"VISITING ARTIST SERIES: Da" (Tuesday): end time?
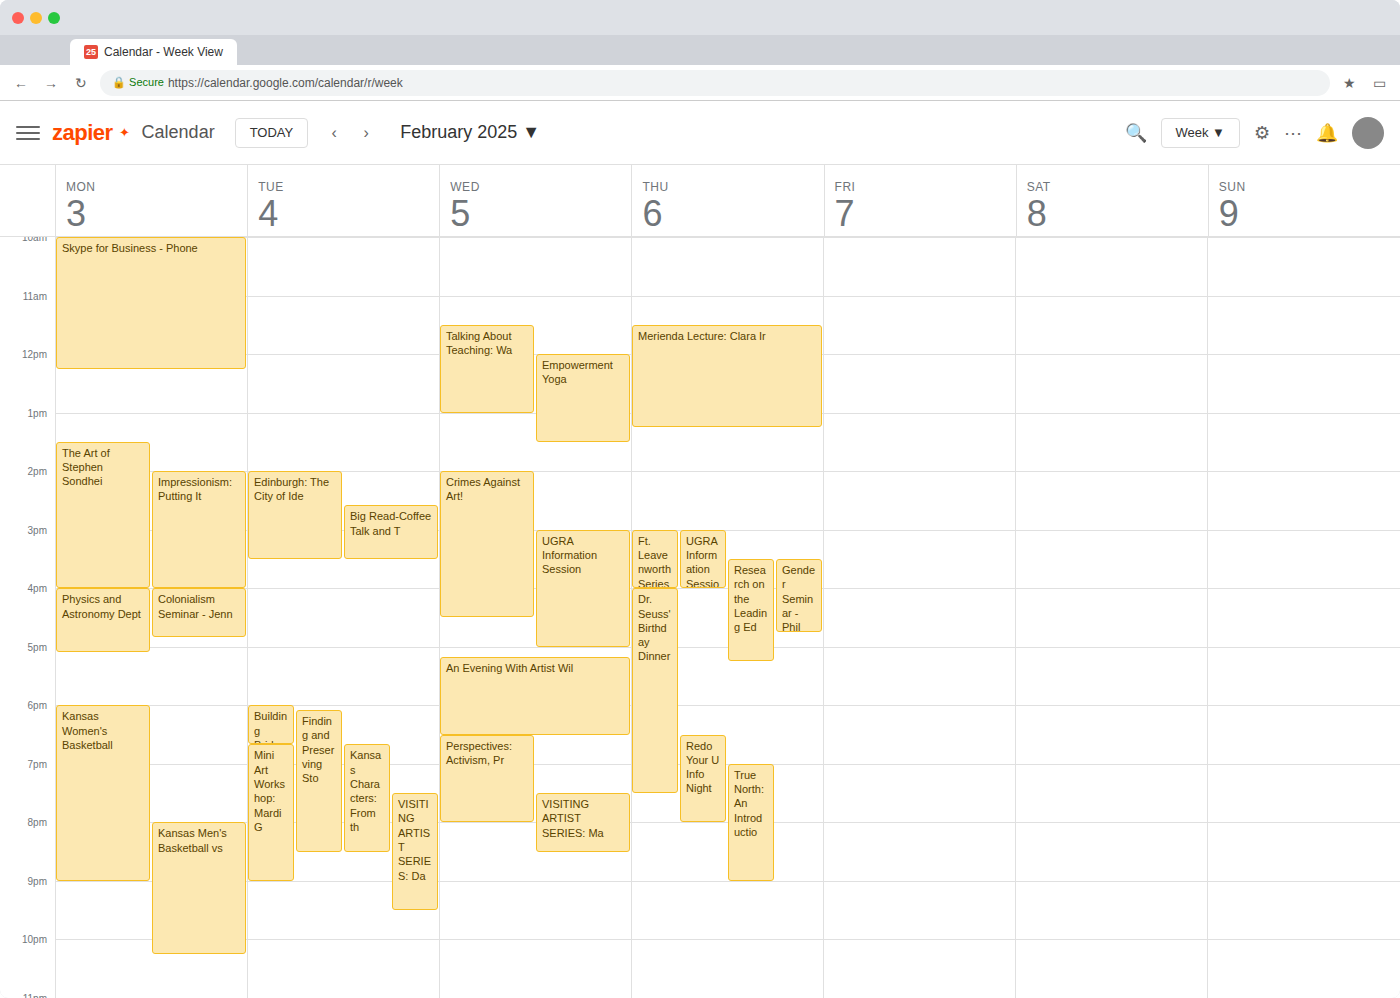
9:30 PM